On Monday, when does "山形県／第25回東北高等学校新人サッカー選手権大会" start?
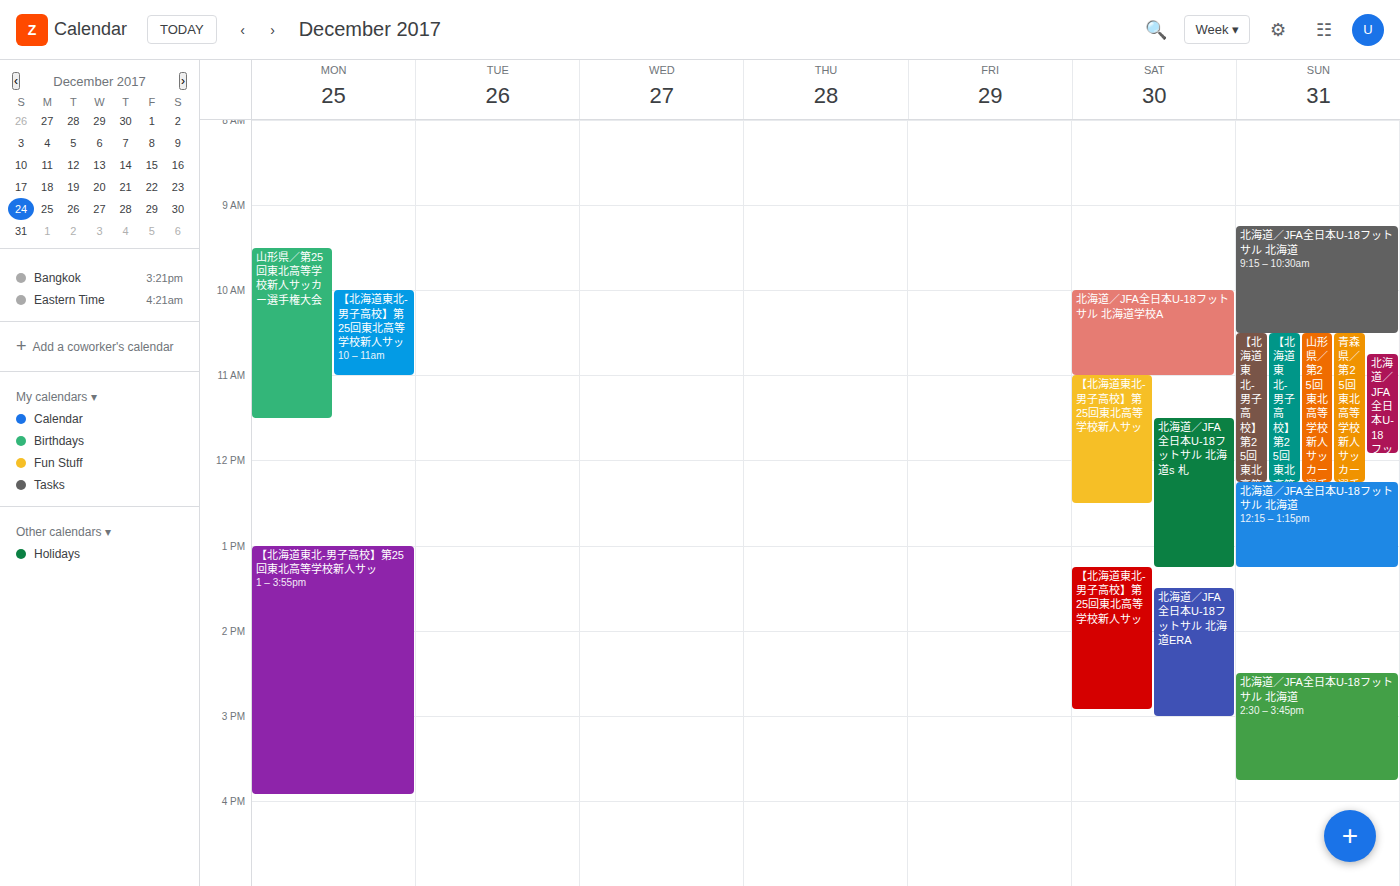
09:30